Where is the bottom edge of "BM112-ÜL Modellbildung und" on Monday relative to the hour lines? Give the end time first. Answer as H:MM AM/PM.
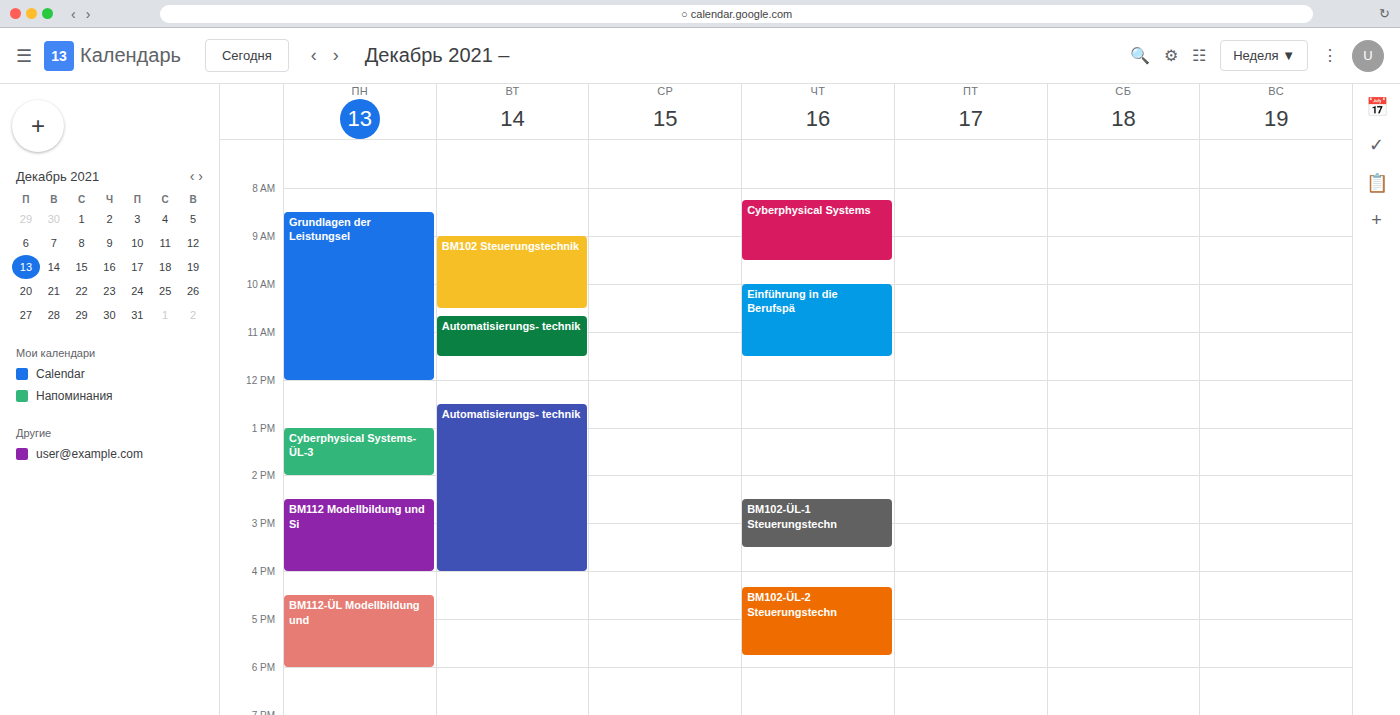
6:00 PM -- exactly on the 6 PM line.